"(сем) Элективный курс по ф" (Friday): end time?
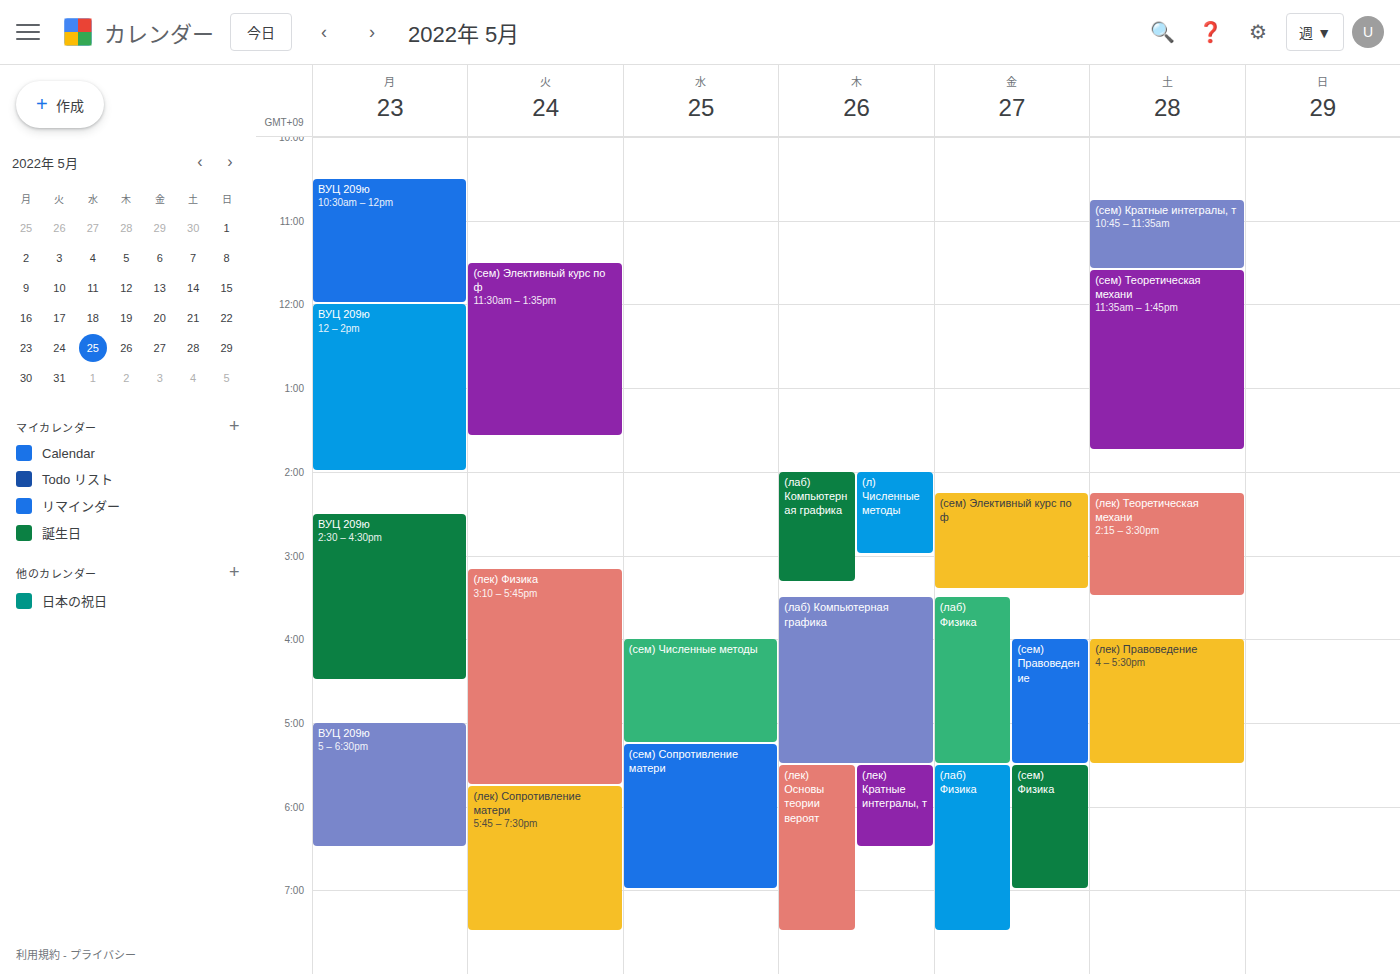
3:25 PM